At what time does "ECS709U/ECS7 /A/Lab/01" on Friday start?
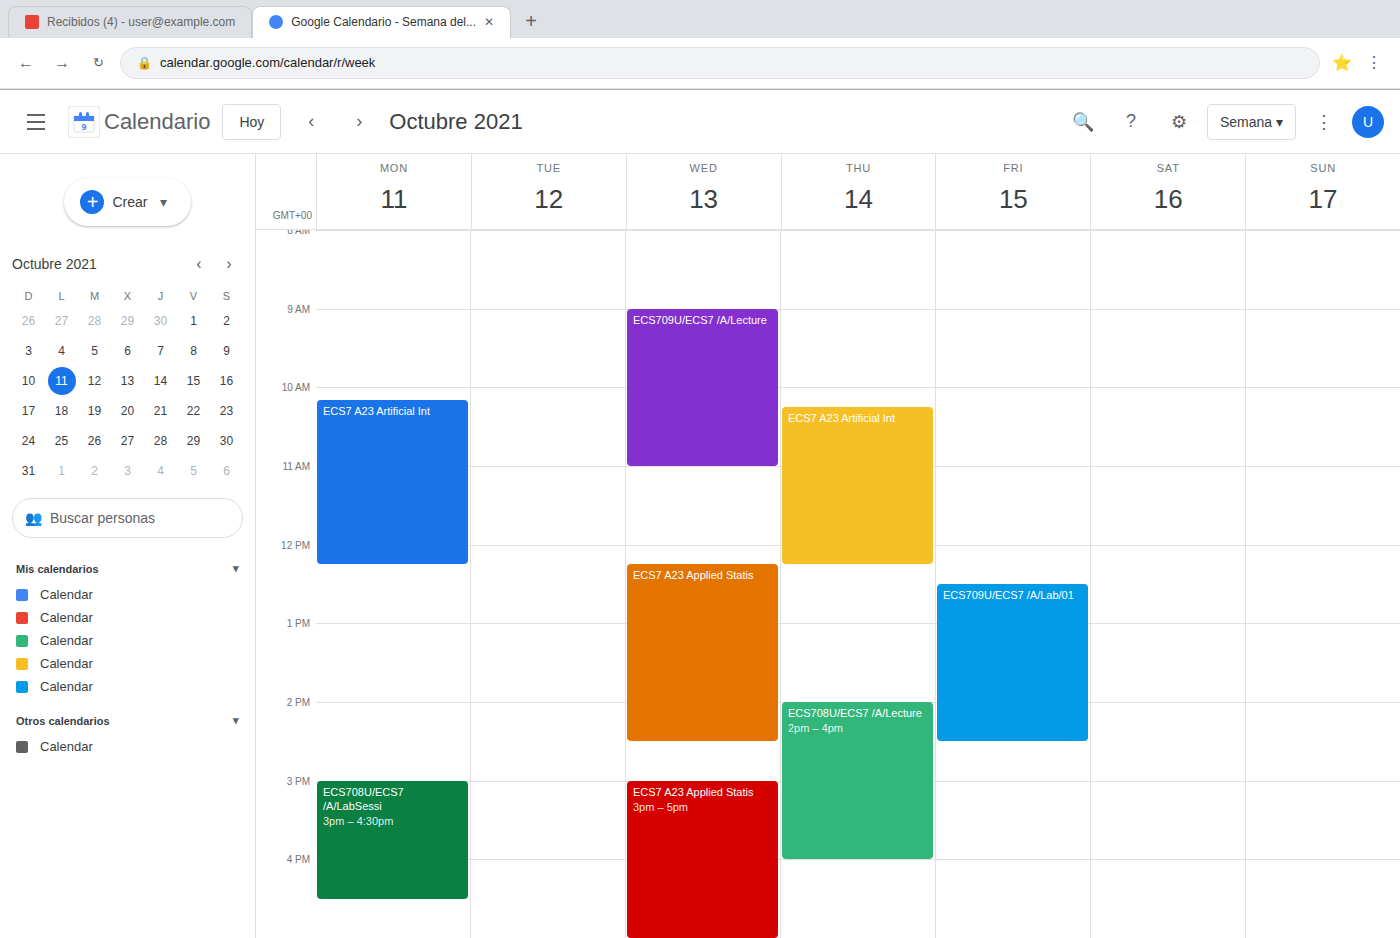
12:30 PM